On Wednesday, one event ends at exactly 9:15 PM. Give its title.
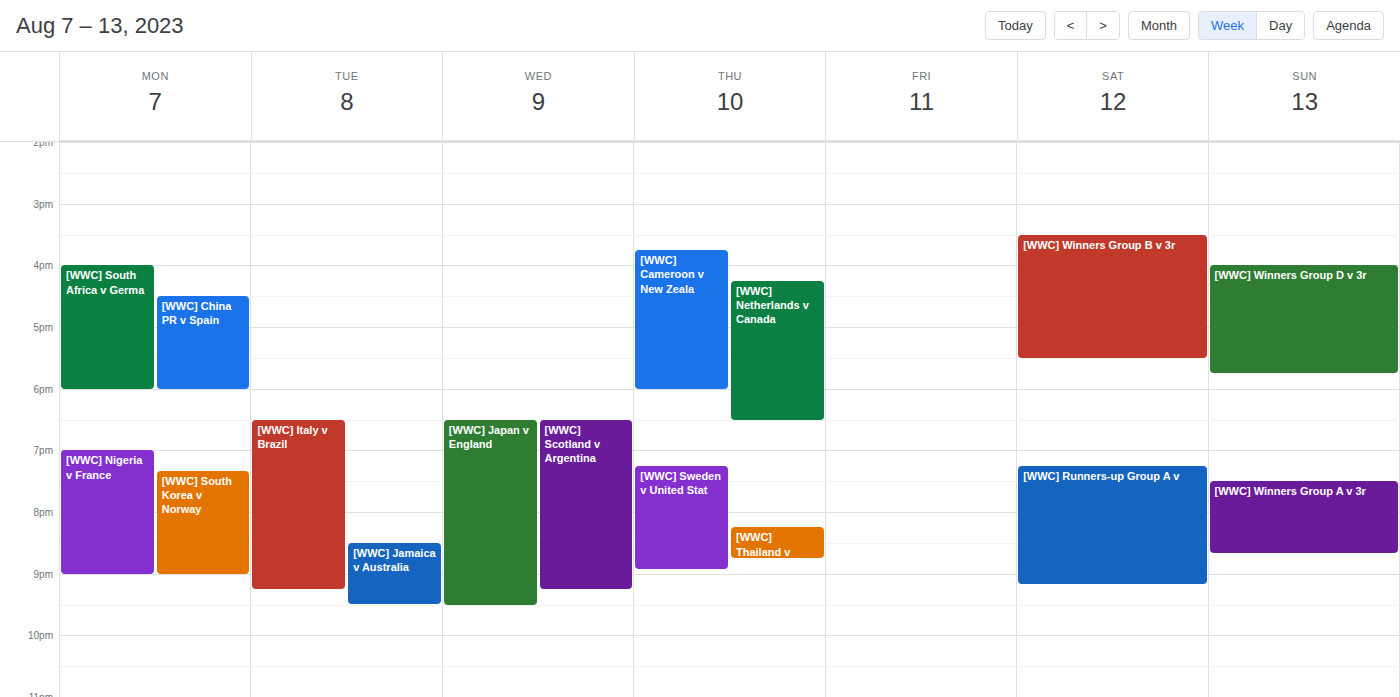
"[WWC] Scotland v Argentina"